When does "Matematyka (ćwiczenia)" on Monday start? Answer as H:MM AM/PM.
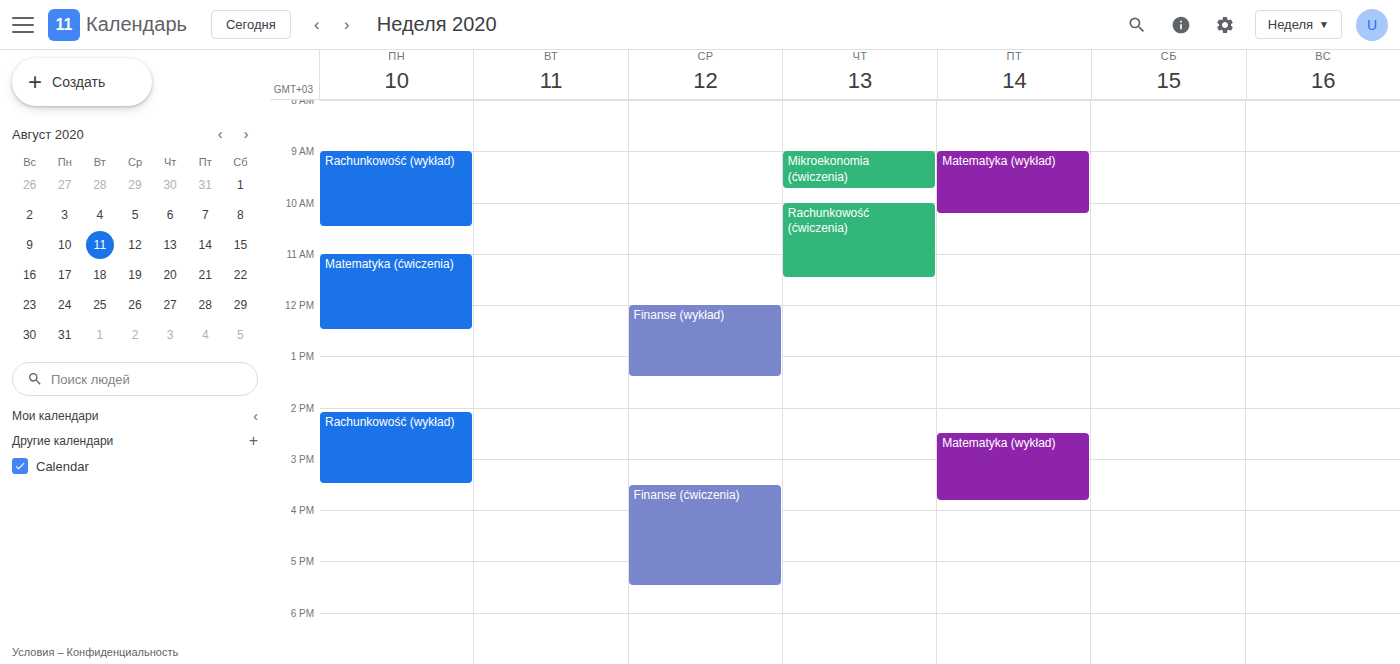
11:00 AM